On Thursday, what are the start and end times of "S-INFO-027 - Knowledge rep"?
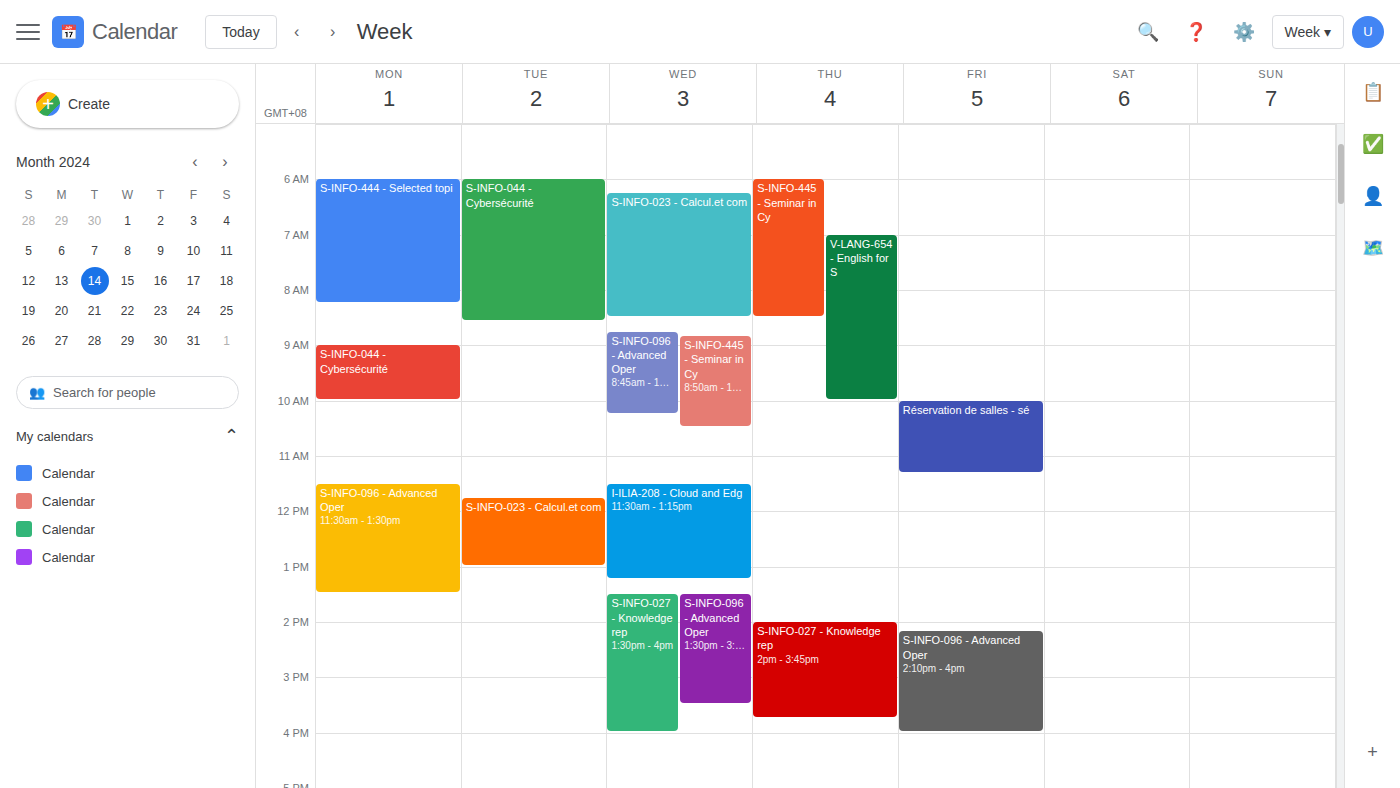
2:00 PM to 3:45 PM